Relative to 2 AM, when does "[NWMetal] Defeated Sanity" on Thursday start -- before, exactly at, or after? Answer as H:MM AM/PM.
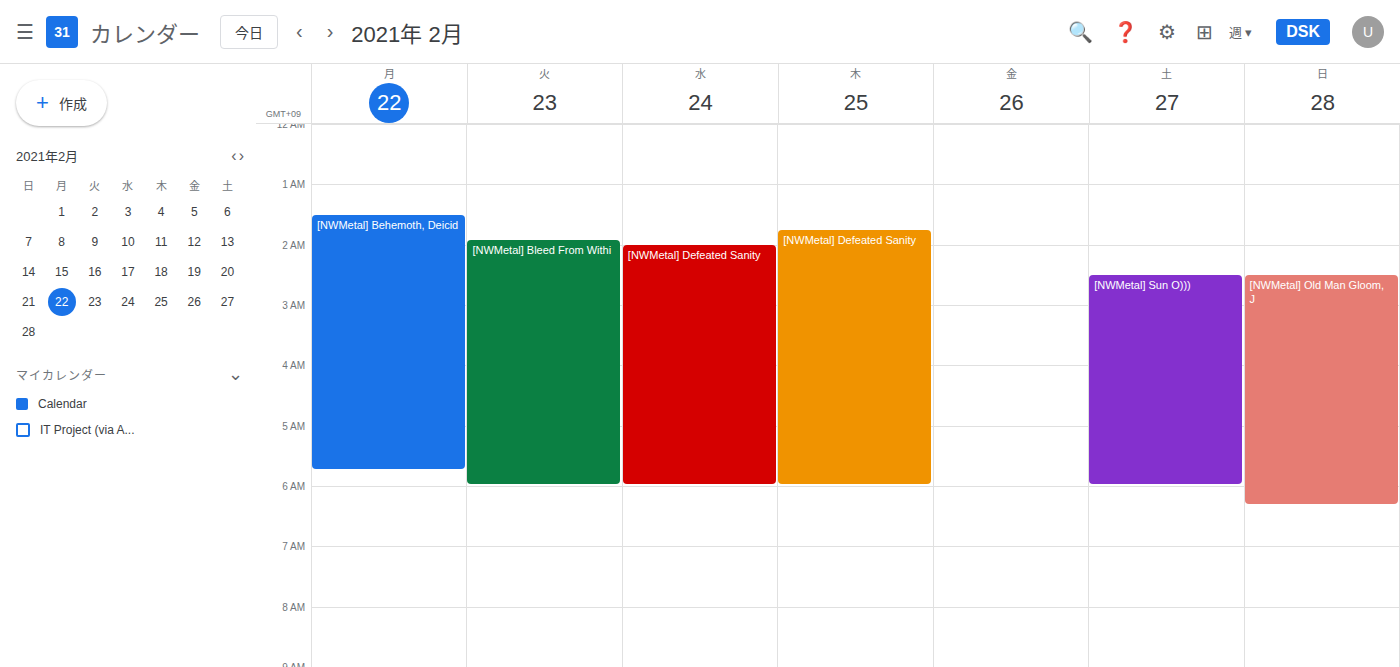
1:45 AM -- before 2 AM, 15 minutes above the 2 AM line.